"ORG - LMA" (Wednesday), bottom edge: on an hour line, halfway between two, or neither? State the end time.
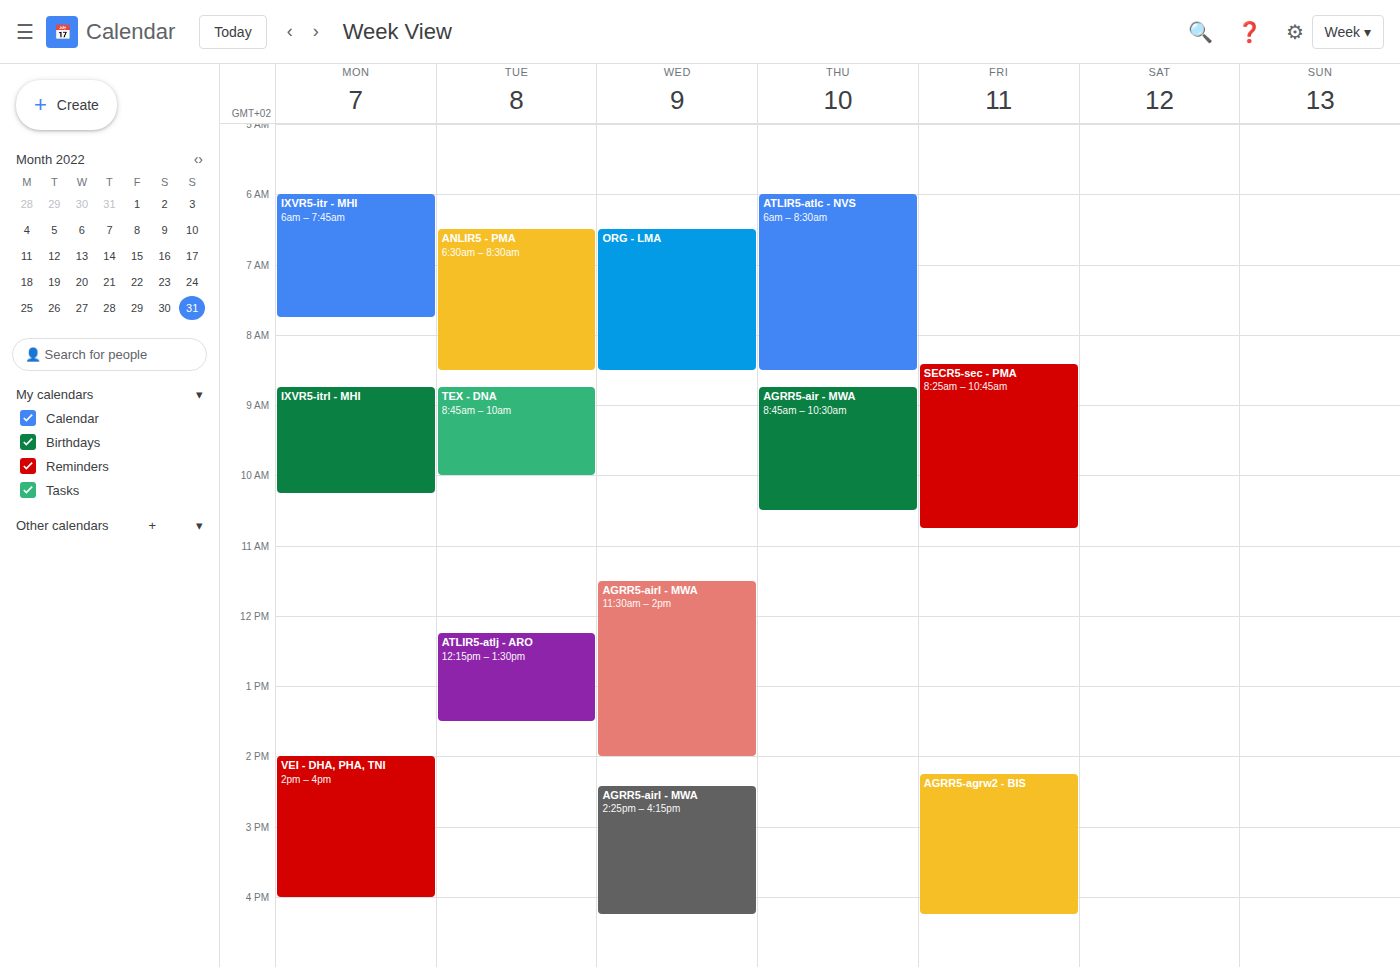
8:30 AM -- halfway between the 8 AM and 9 AM lines.